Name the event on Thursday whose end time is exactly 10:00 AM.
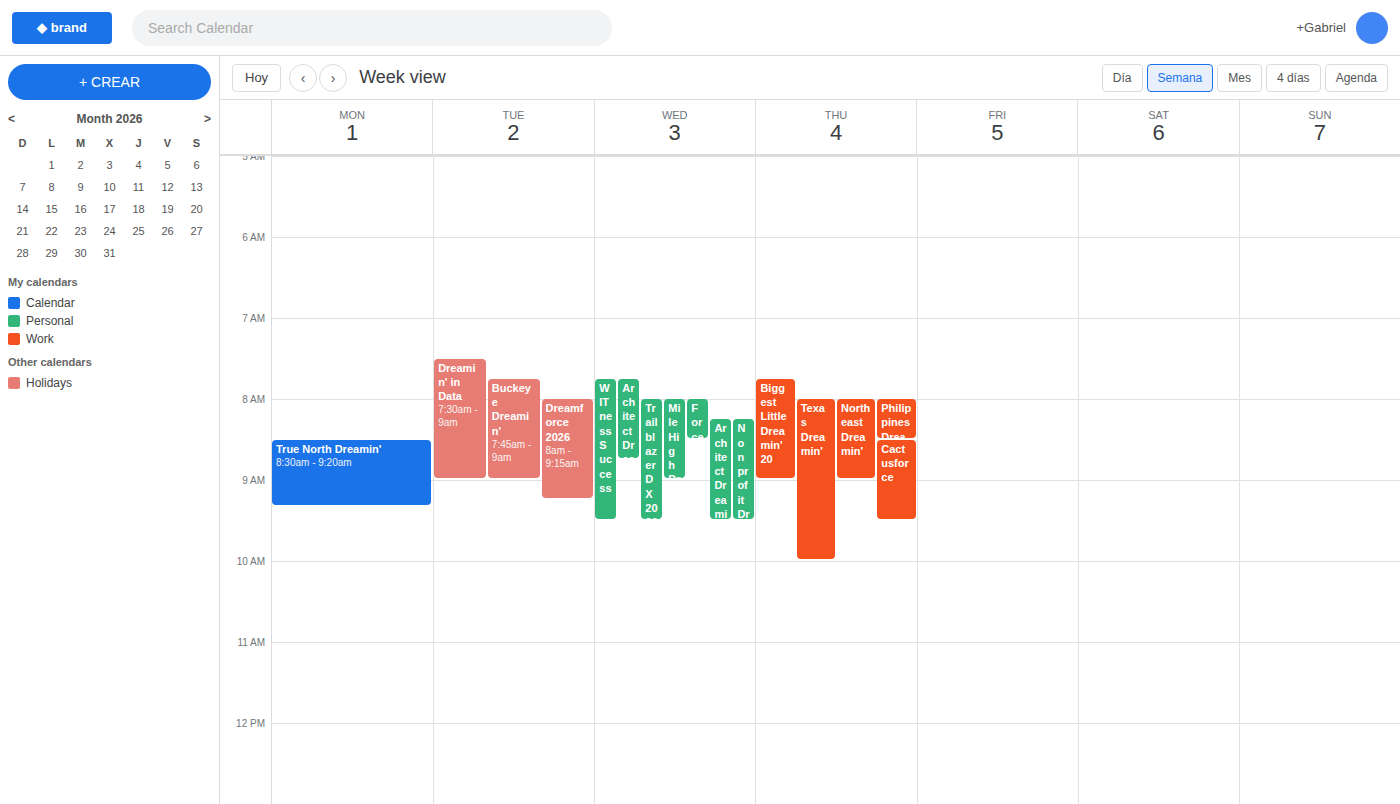
"Texas Dreamin'"